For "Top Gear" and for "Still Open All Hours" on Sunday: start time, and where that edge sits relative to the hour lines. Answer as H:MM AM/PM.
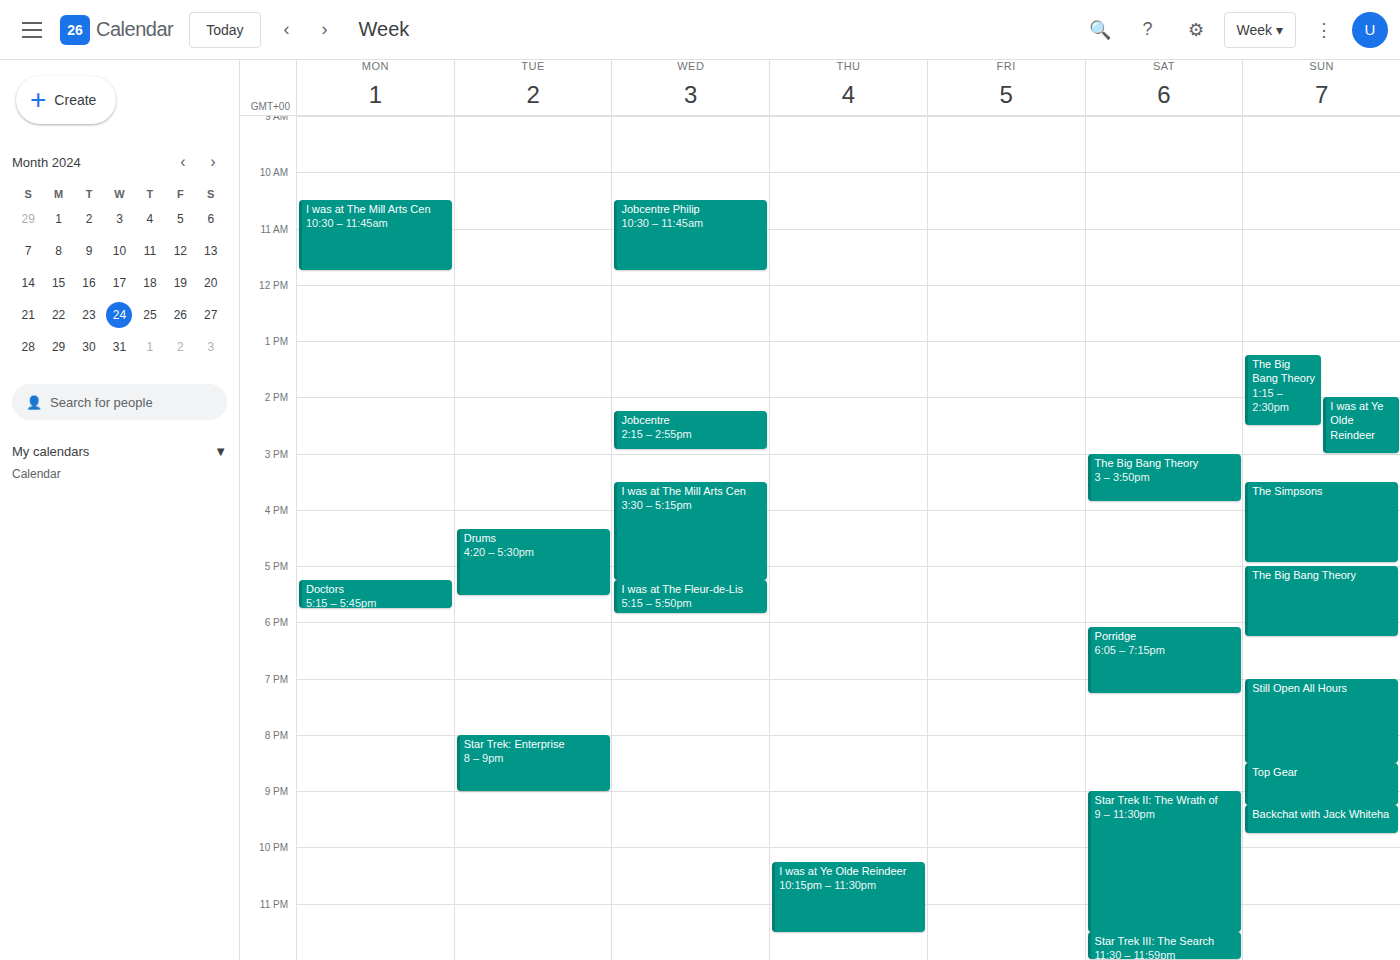
"Top Gear": 8:30 PM, halfway between the 8 PM and 9 PM lines. "Still Open All Hours": 7:00 PM, exactly on the 7 PM line.